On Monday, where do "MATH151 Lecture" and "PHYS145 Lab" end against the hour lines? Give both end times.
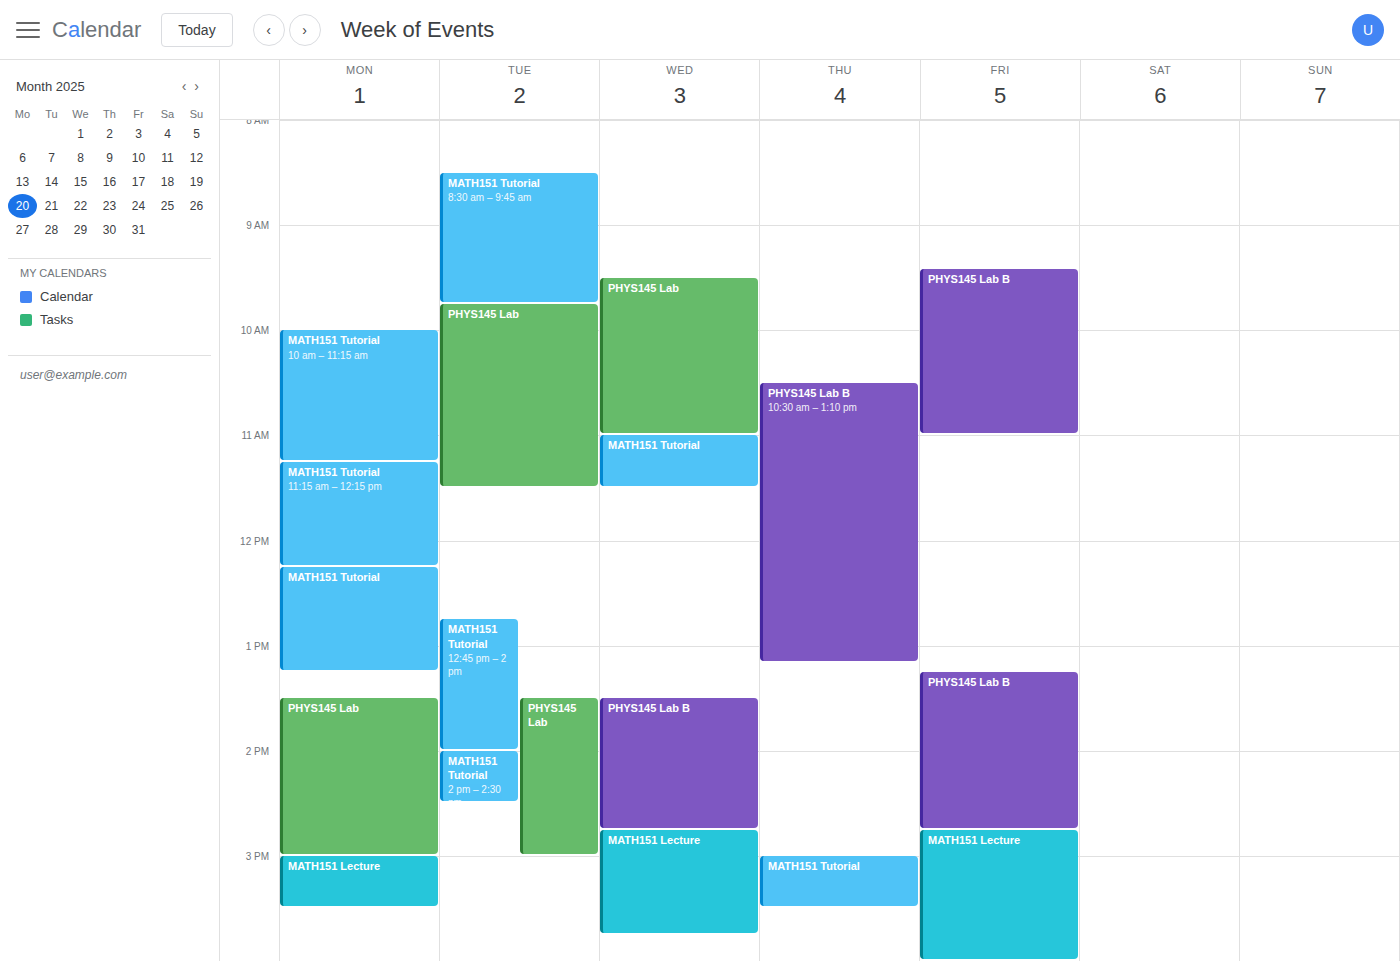
"MATH151 Lecture": 3:30 PM, halfway between the 3 PM and 4 PM lines. "PHYS145 Lab": 3:00 PM, exactly on the 3 PM line.